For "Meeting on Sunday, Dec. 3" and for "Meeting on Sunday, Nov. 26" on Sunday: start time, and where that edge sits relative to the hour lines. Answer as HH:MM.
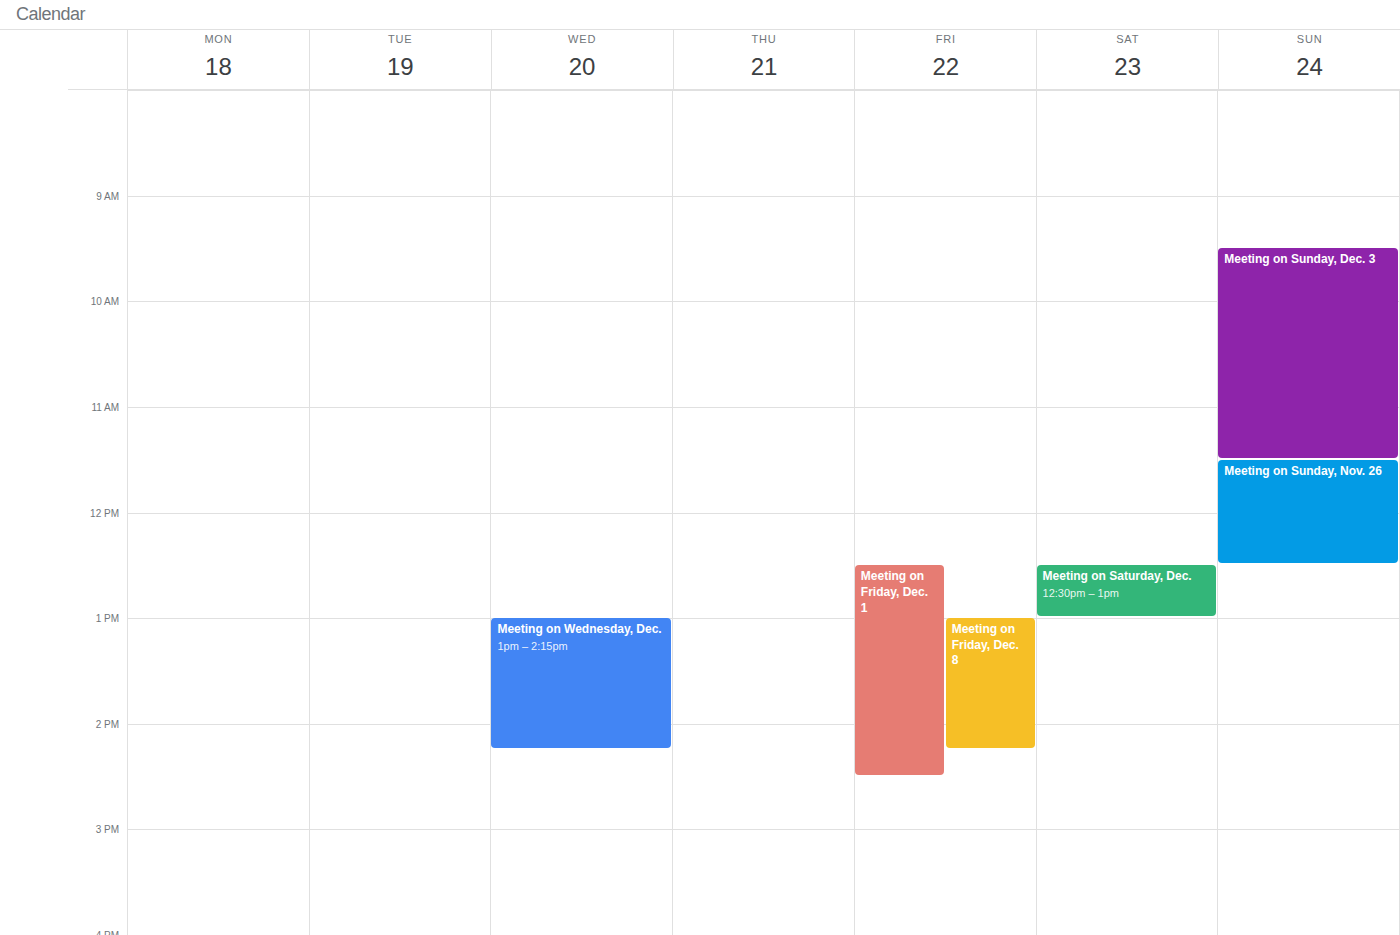
"Meeting on Sunday, Dec. 3": 09:30, halfway between the 09:00 and 10:00 lines. "Meeting on Sunday, Nov. 26": 11:30, halfway between the 11:00 and 12:00 lines.